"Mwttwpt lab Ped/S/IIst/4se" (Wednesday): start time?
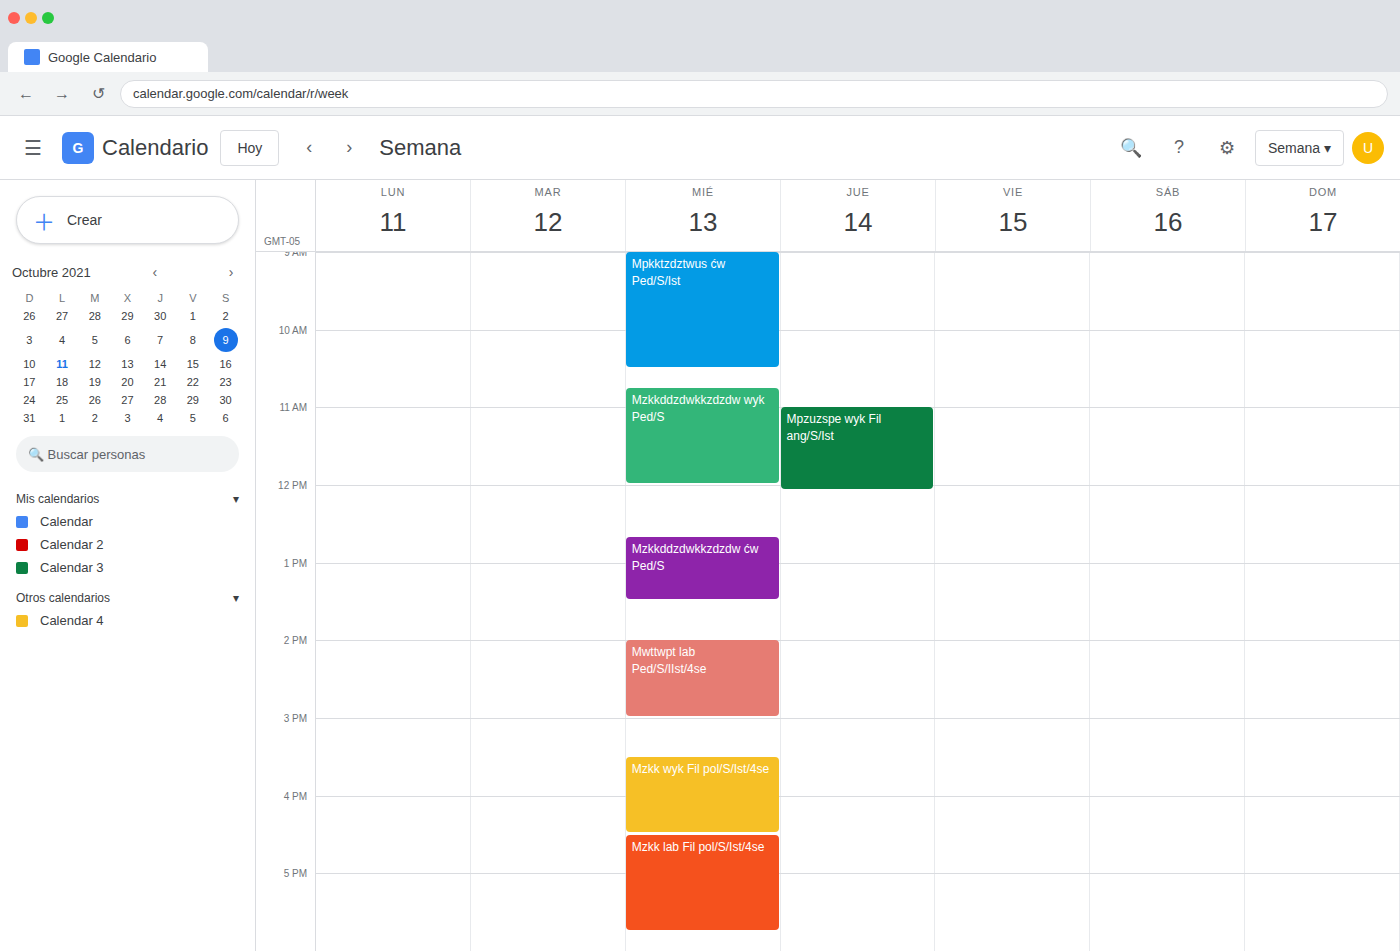
2:00 PM